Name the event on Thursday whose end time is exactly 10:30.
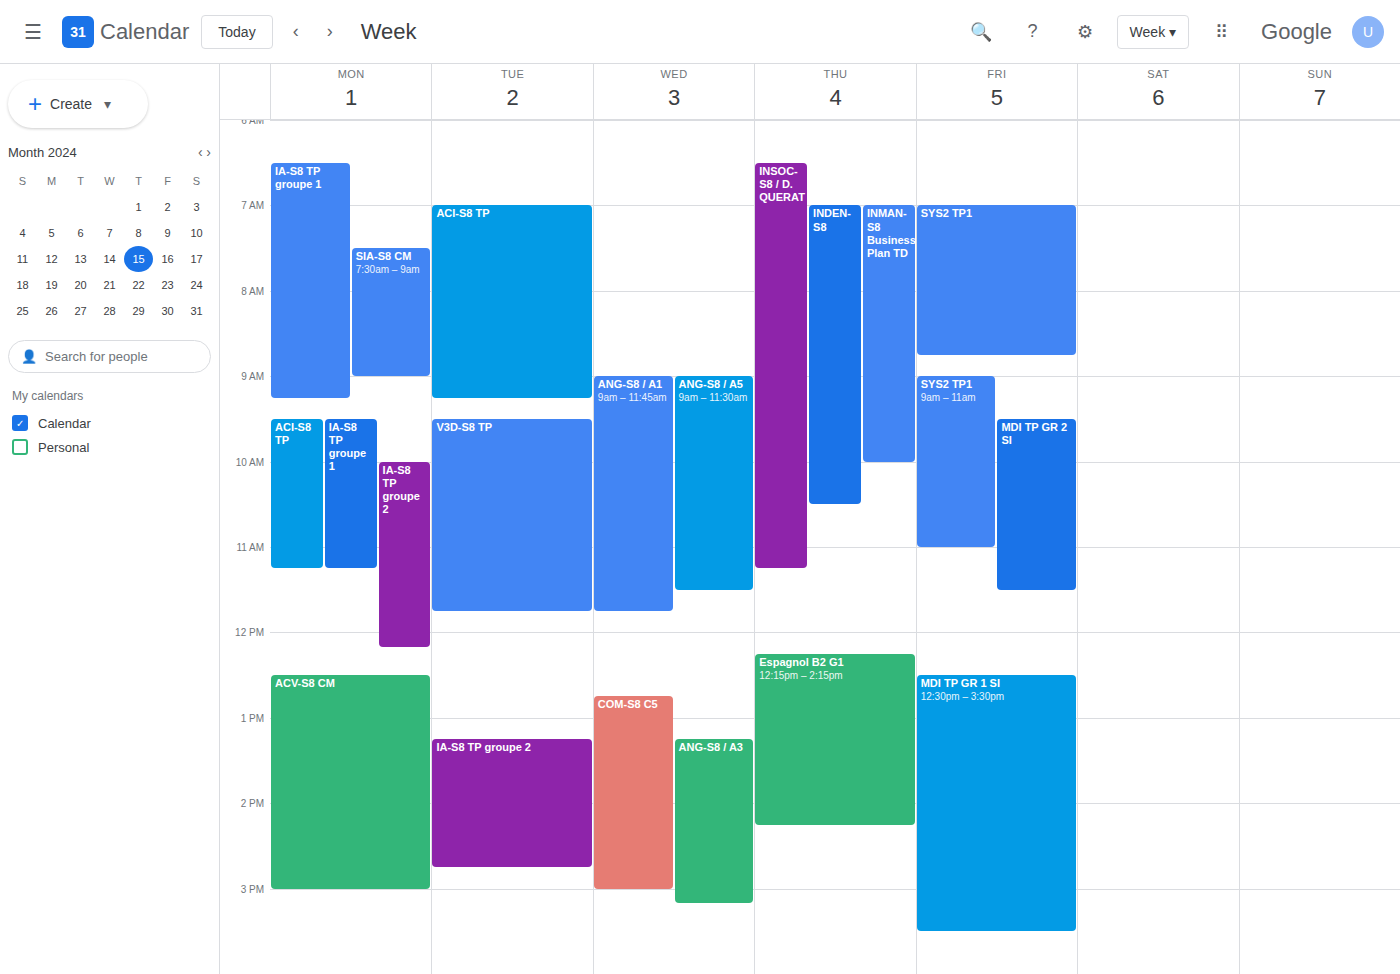
"INDEN-S8"